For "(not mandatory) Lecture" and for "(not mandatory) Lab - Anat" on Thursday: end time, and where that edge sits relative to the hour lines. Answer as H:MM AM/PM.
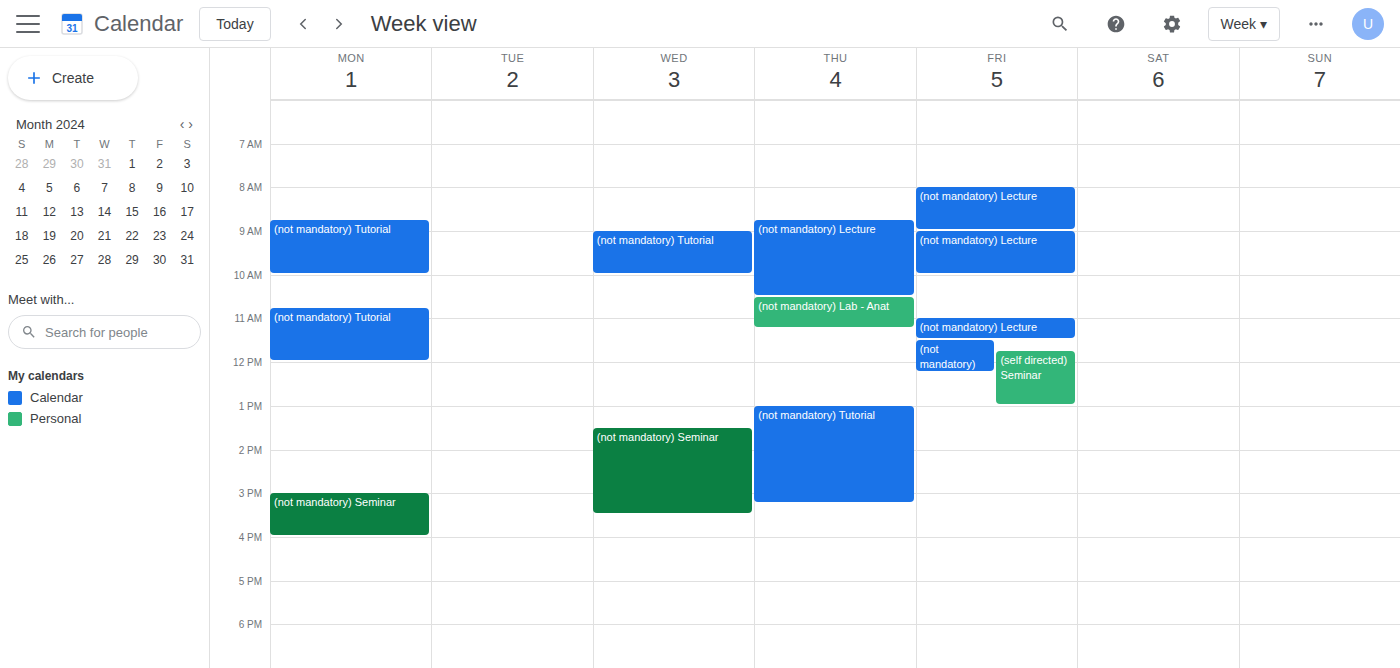
"(not mandatory) Lecture": 10:30 AM, halfway between the 10 AM and 11 AM lines. "(not mandatory) Lab - Anat": 11:15 AM, neither: a quarter of the way from the 11 AM line to the 12 PM line.